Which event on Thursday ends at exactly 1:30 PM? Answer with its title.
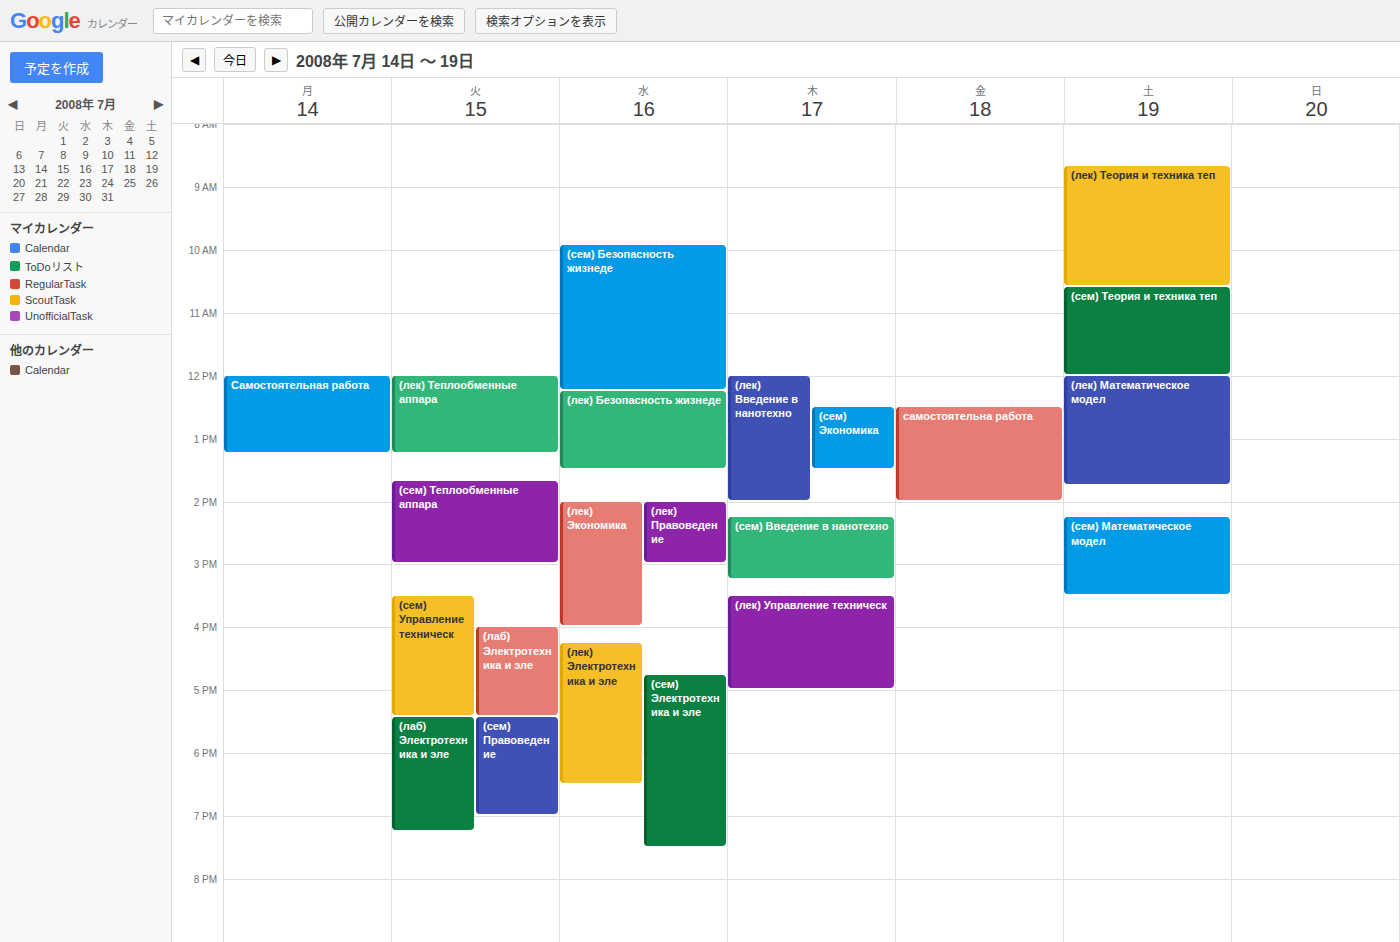
"(сем) Экономика"